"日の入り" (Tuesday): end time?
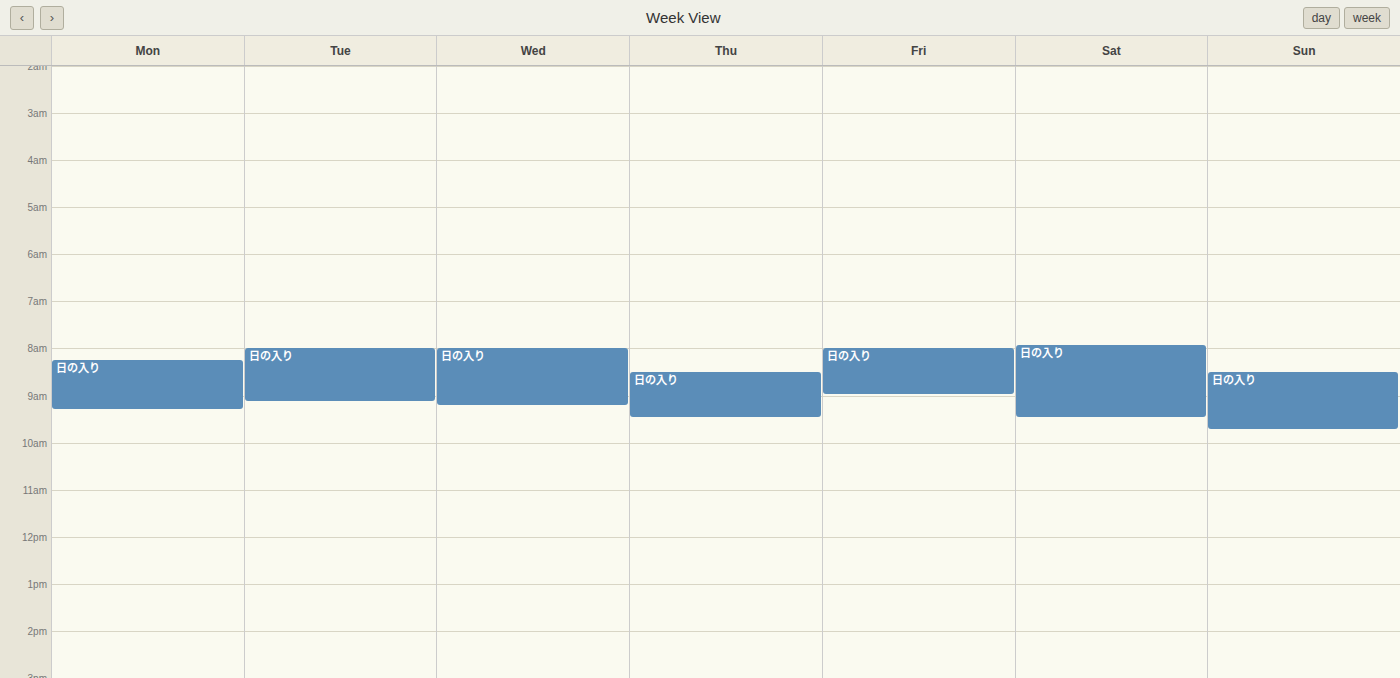
9:10 AM